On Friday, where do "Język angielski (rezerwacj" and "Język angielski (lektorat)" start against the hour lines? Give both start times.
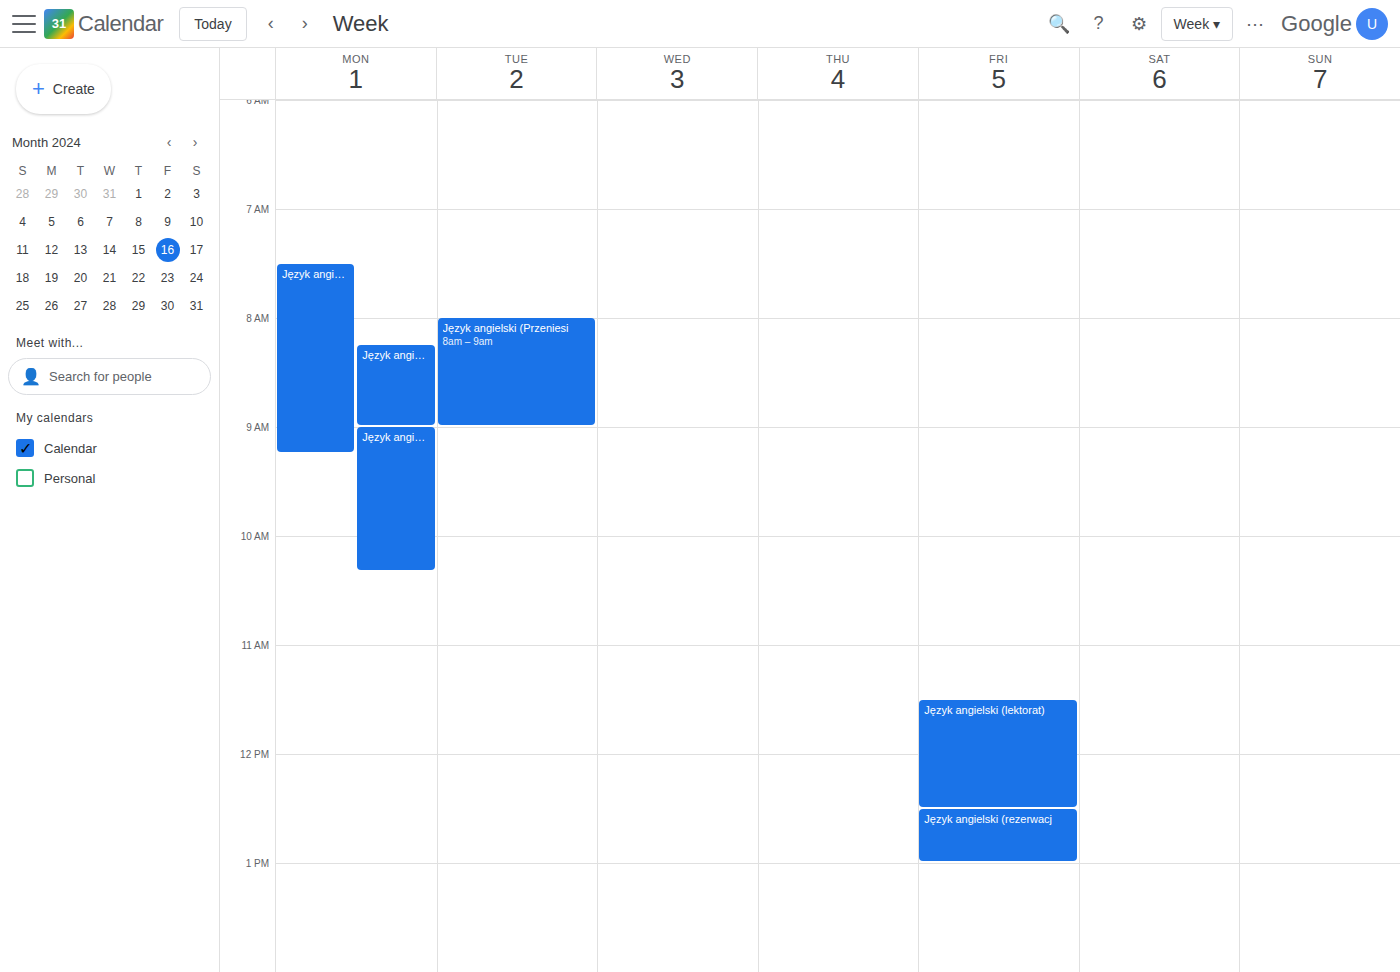
"Język angielski (rezerwacj": 12:30 PM, halfway between the 12 PM and 1 PM lines. "Język angielski (lektorat)": 11:30 AM, halfway between the 11 AM and 12 PM lines.